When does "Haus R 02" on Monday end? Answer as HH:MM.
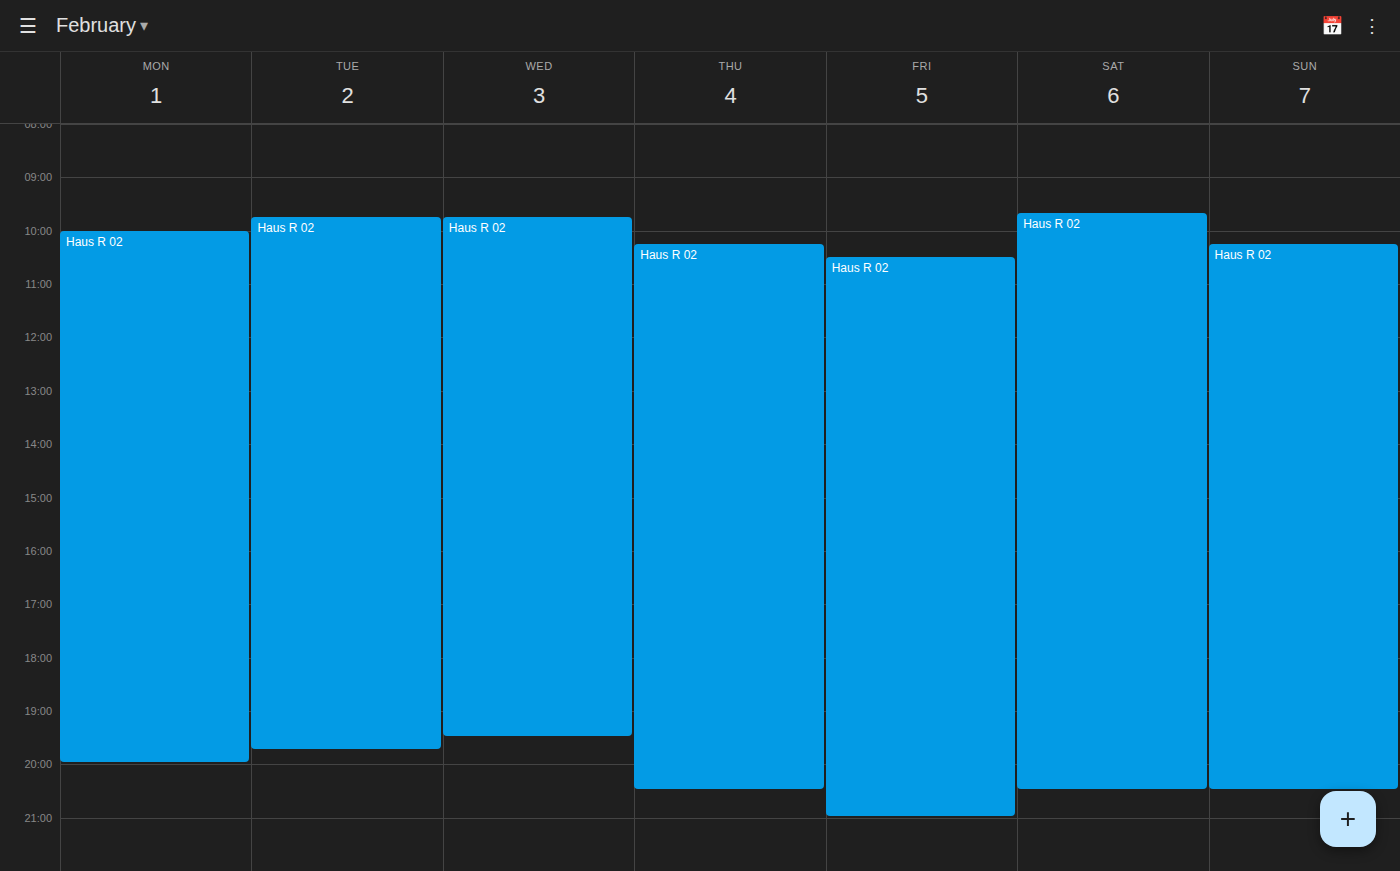
20:00